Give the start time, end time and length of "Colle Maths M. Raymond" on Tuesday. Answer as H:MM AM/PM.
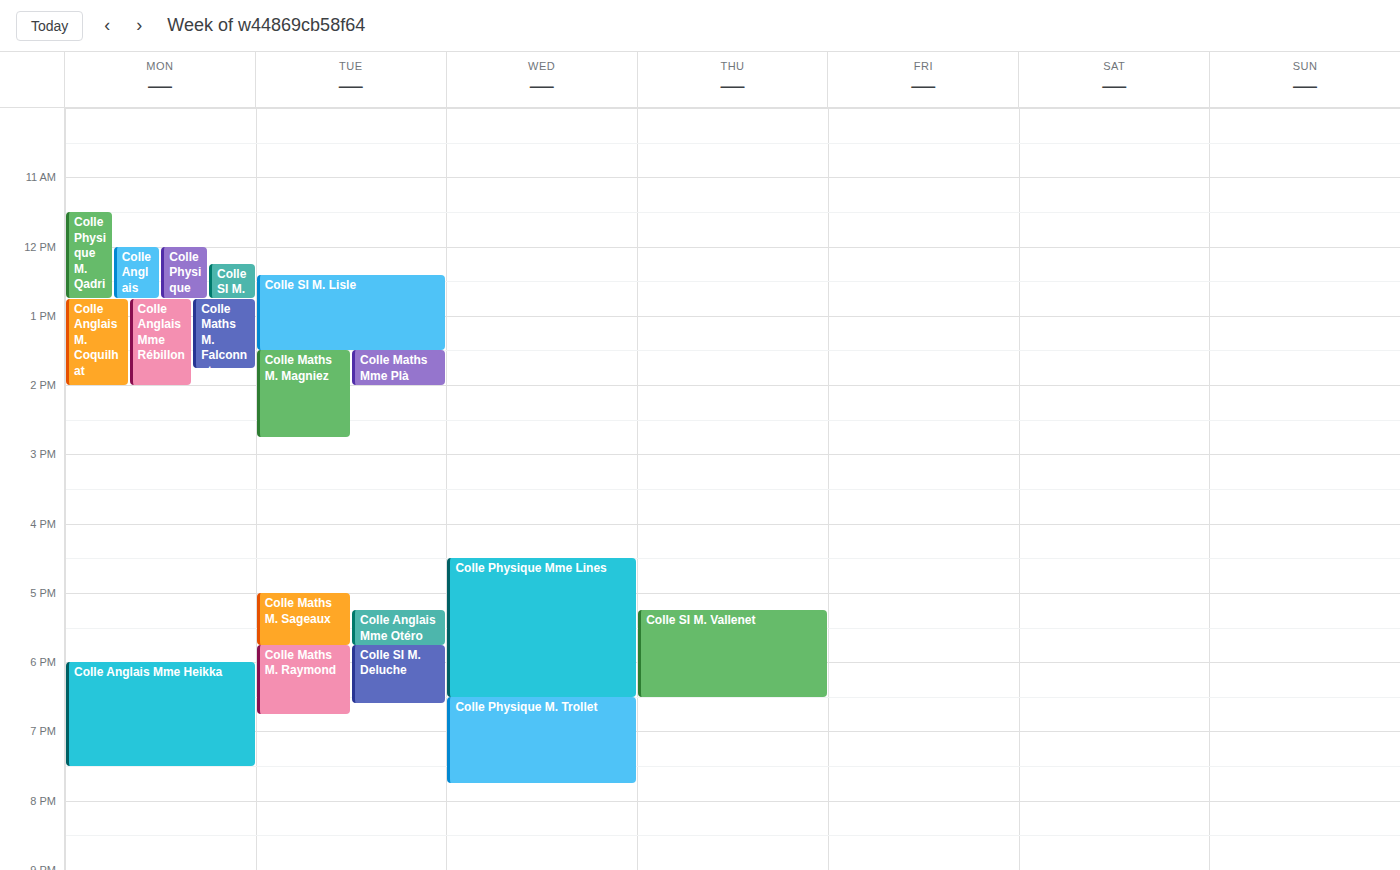
5:45 PM to 6:45 PM, 1 hour